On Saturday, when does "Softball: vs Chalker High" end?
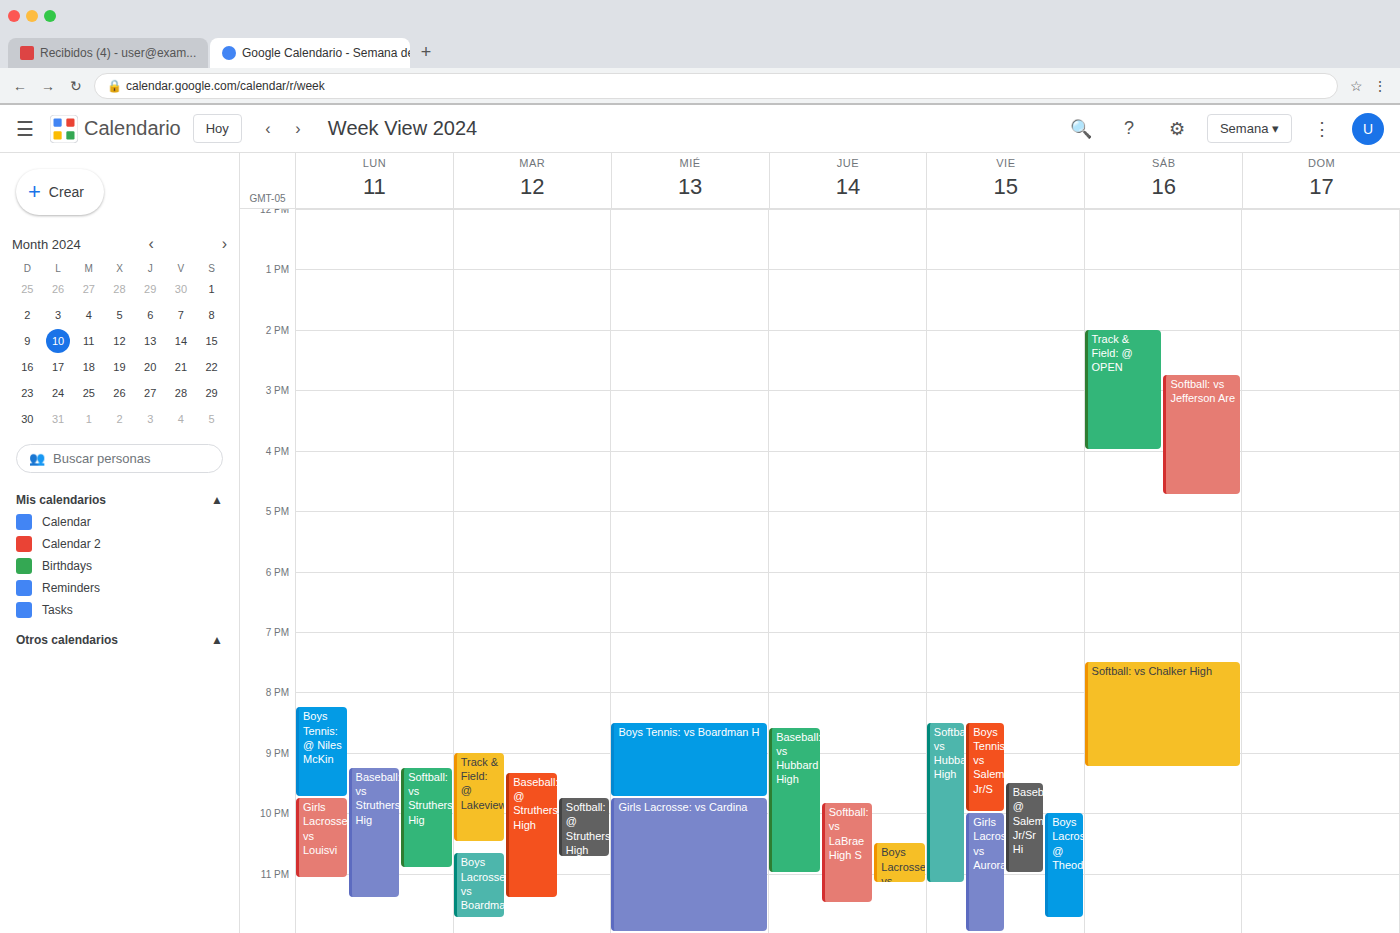
9:15 PM